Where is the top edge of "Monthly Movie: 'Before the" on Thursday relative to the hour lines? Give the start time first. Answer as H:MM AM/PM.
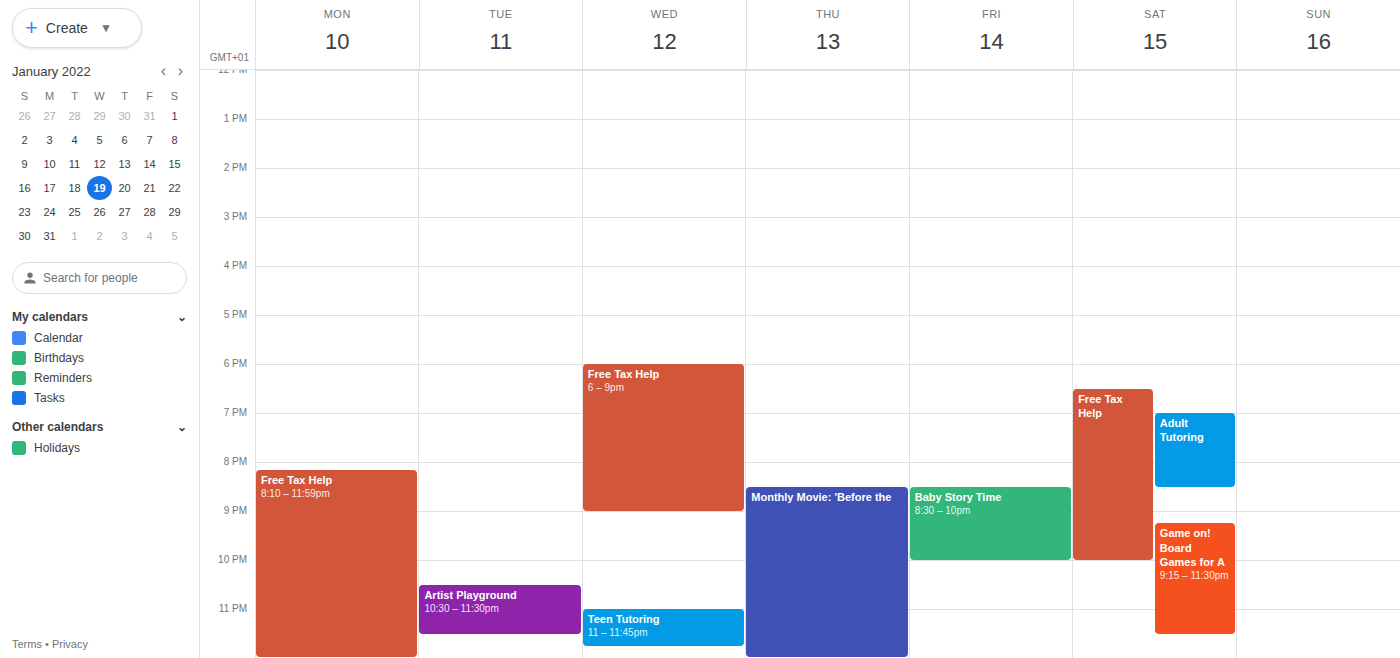
8:30 PM -- halfway between the 8 PM and 9 PM lines.